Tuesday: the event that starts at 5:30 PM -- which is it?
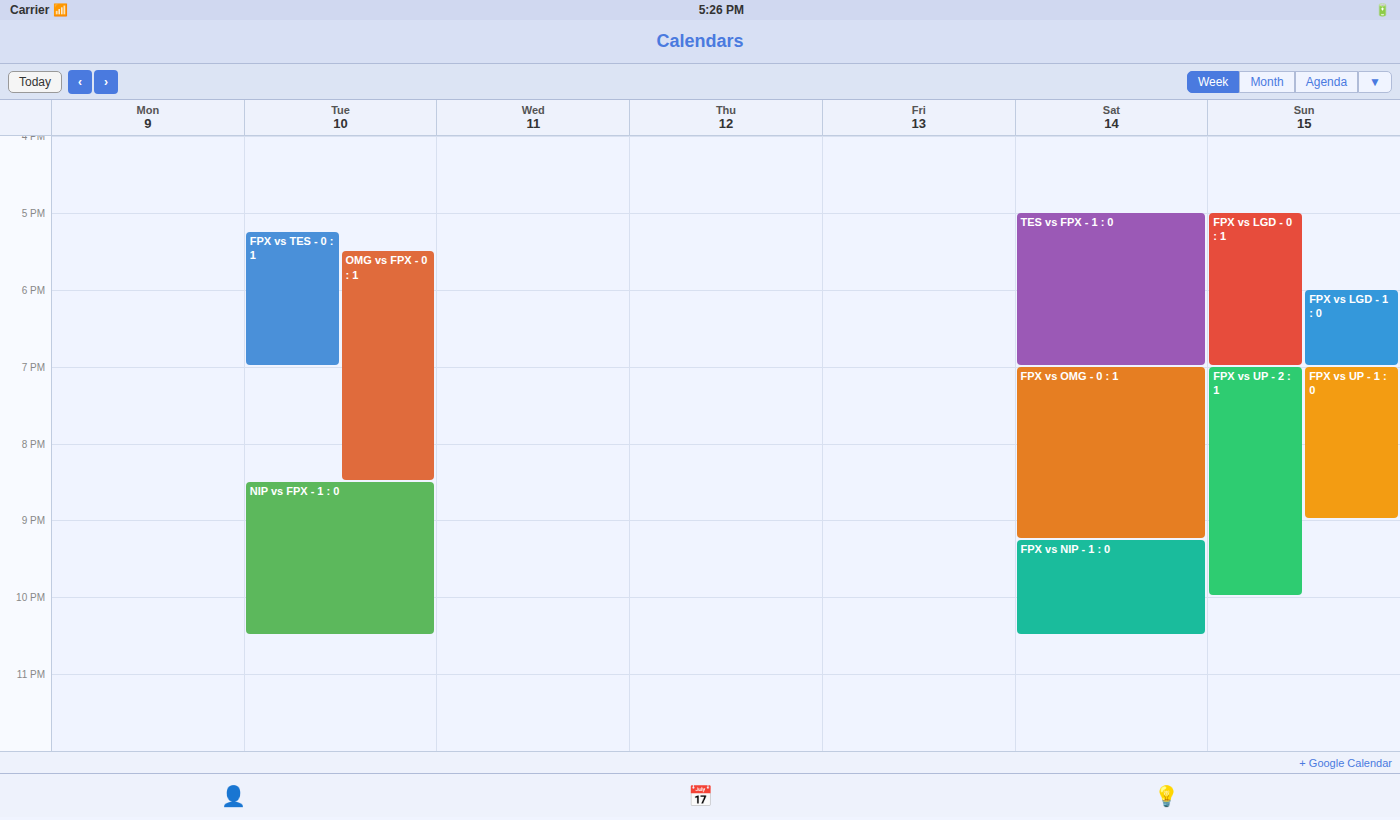
"OMG vs FPX - 0 : 1"